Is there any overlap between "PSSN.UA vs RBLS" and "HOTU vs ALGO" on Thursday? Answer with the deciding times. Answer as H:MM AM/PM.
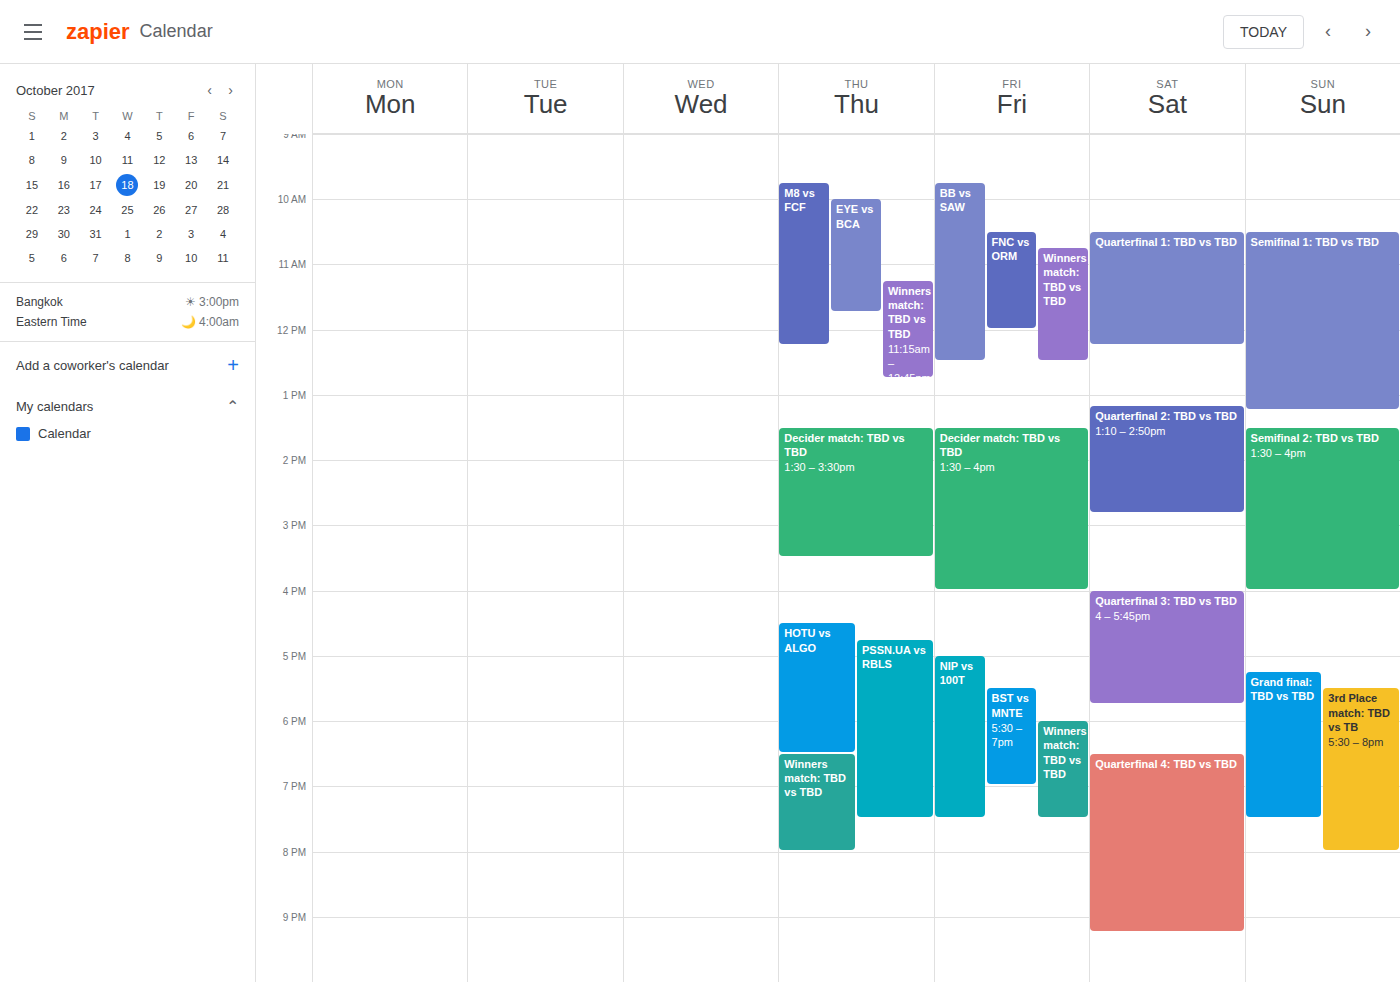
"PSSN.UA vs RBLS" starts at 4:45 PM, before "HOTU vs ALGO" ends at 6:30 PM -- they overlap.